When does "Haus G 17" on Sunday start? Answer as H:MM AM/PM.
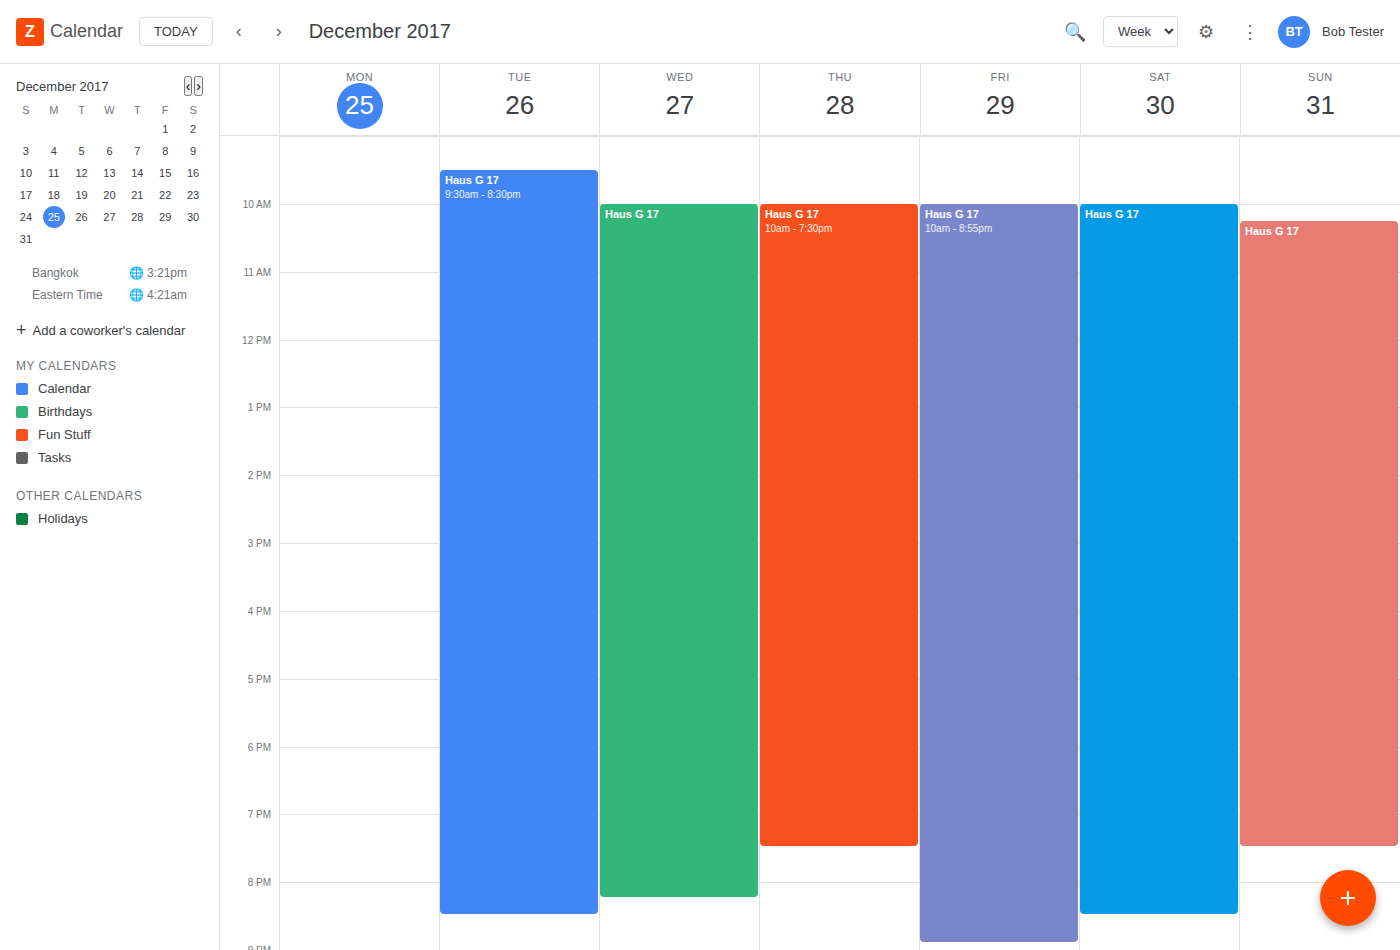
10:15 AM